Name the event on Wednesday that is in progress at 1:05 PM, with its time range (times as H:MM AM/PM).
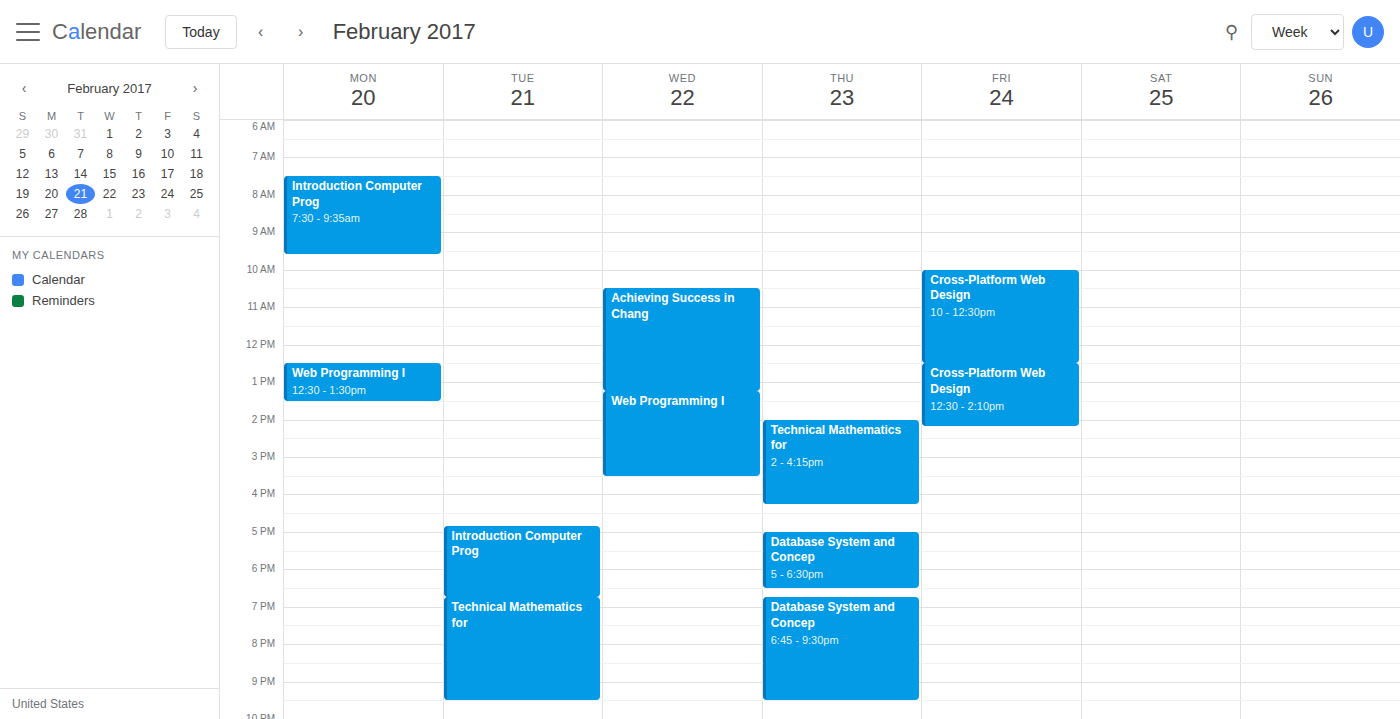
"Achieving Success in Chang", 10:30 AM to 1:15 PM